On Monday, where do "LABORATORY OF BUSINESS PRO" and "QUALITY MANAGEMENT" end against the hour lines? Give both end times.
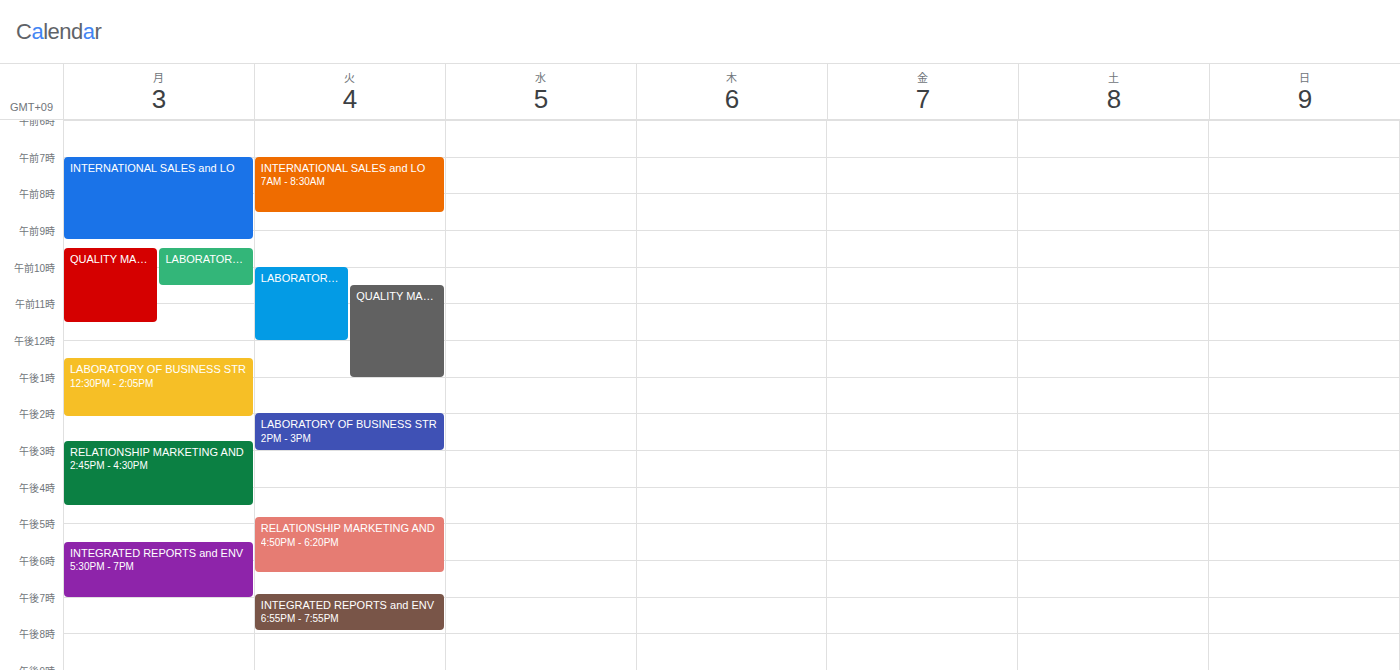
"LABORATORY OF BUSINESS PRO": 10:30, halfway between the 10:00 and 11:00 lines. "QUALITY MANAGEMENT": 11:30, halfway between the 11:00 and 12:00 lines.